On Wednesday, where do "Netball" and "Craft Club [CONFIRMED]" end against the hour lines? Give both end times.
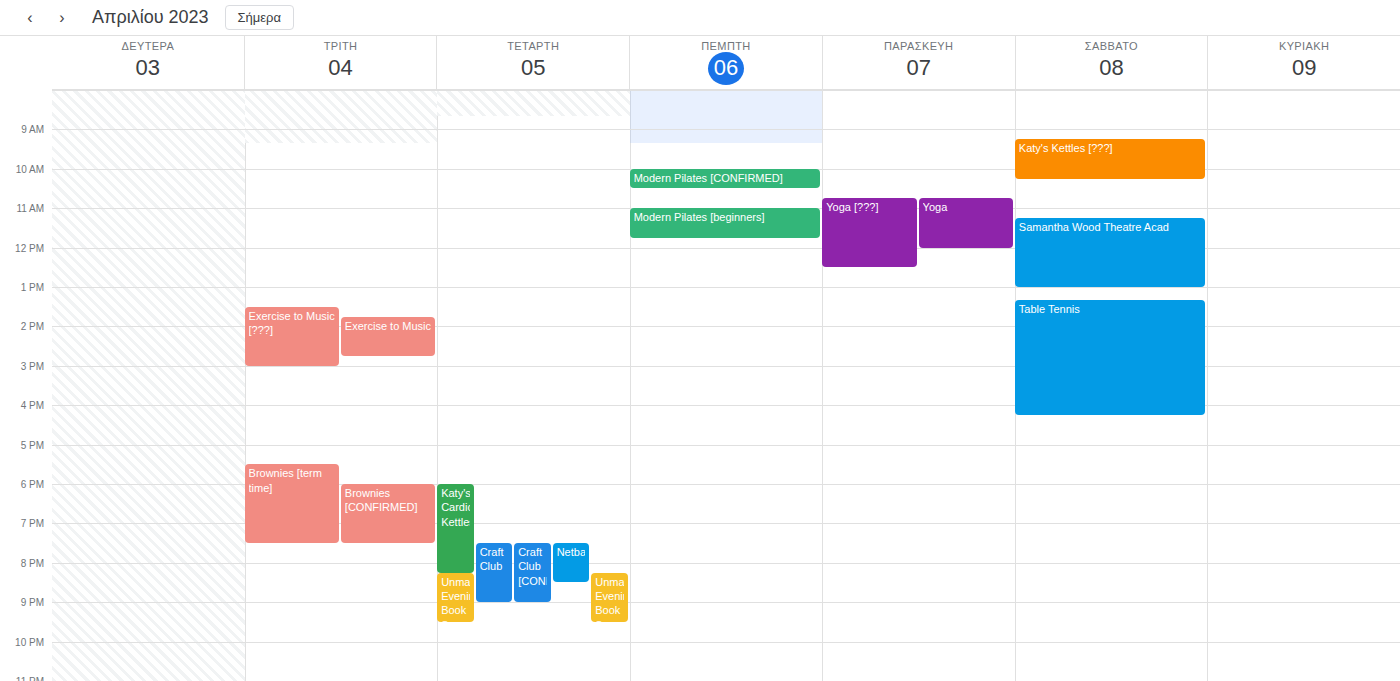
"Netball": 8:30 PM, halfway between the 8 PM and 9 PM lines. "Craft Club [CONFIRMED]": 9:00 PM, exactly on the 9 PM line.